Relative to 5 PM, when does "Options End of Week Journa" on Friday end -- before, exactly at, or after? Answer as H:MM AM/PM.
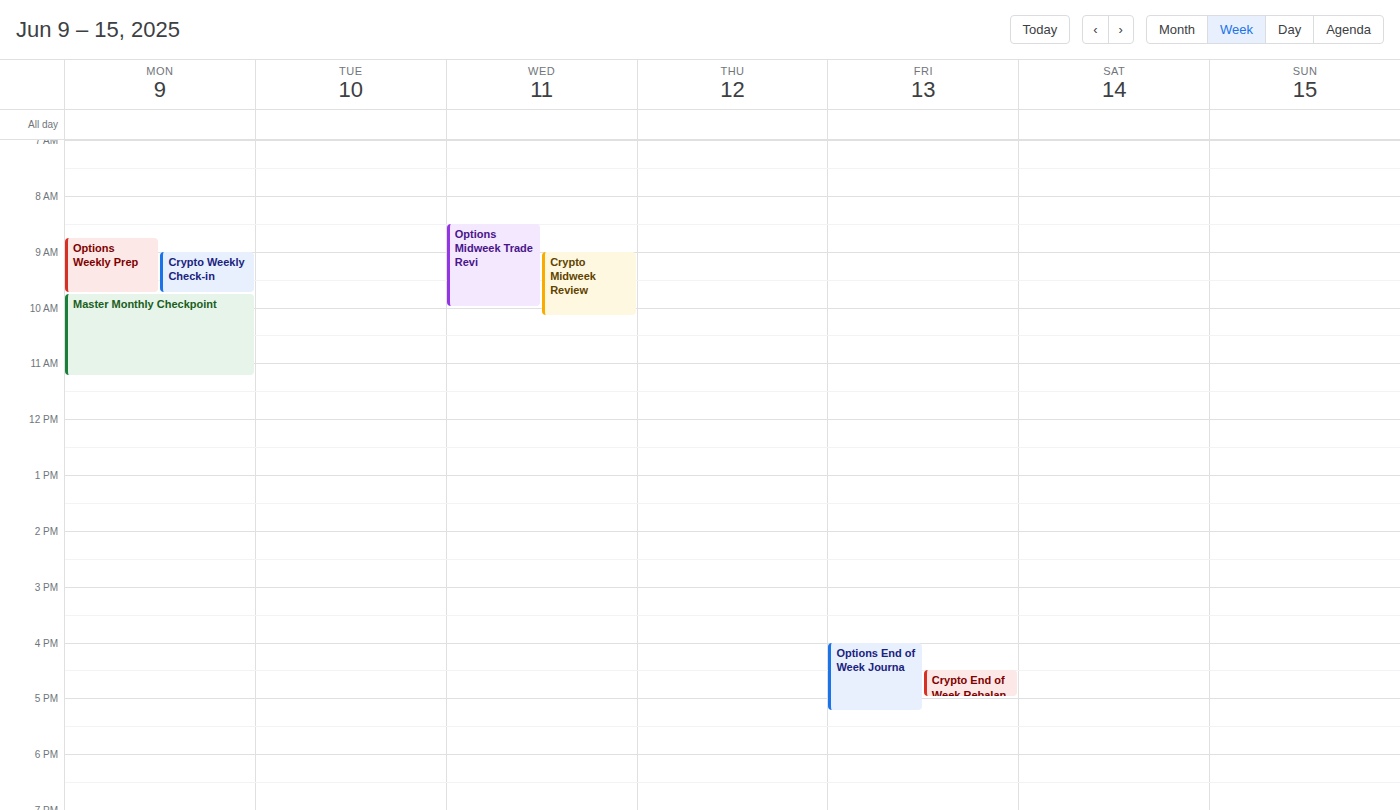
5:15 PM -- after 5 PM, 15 minutes below the 5 PM line.